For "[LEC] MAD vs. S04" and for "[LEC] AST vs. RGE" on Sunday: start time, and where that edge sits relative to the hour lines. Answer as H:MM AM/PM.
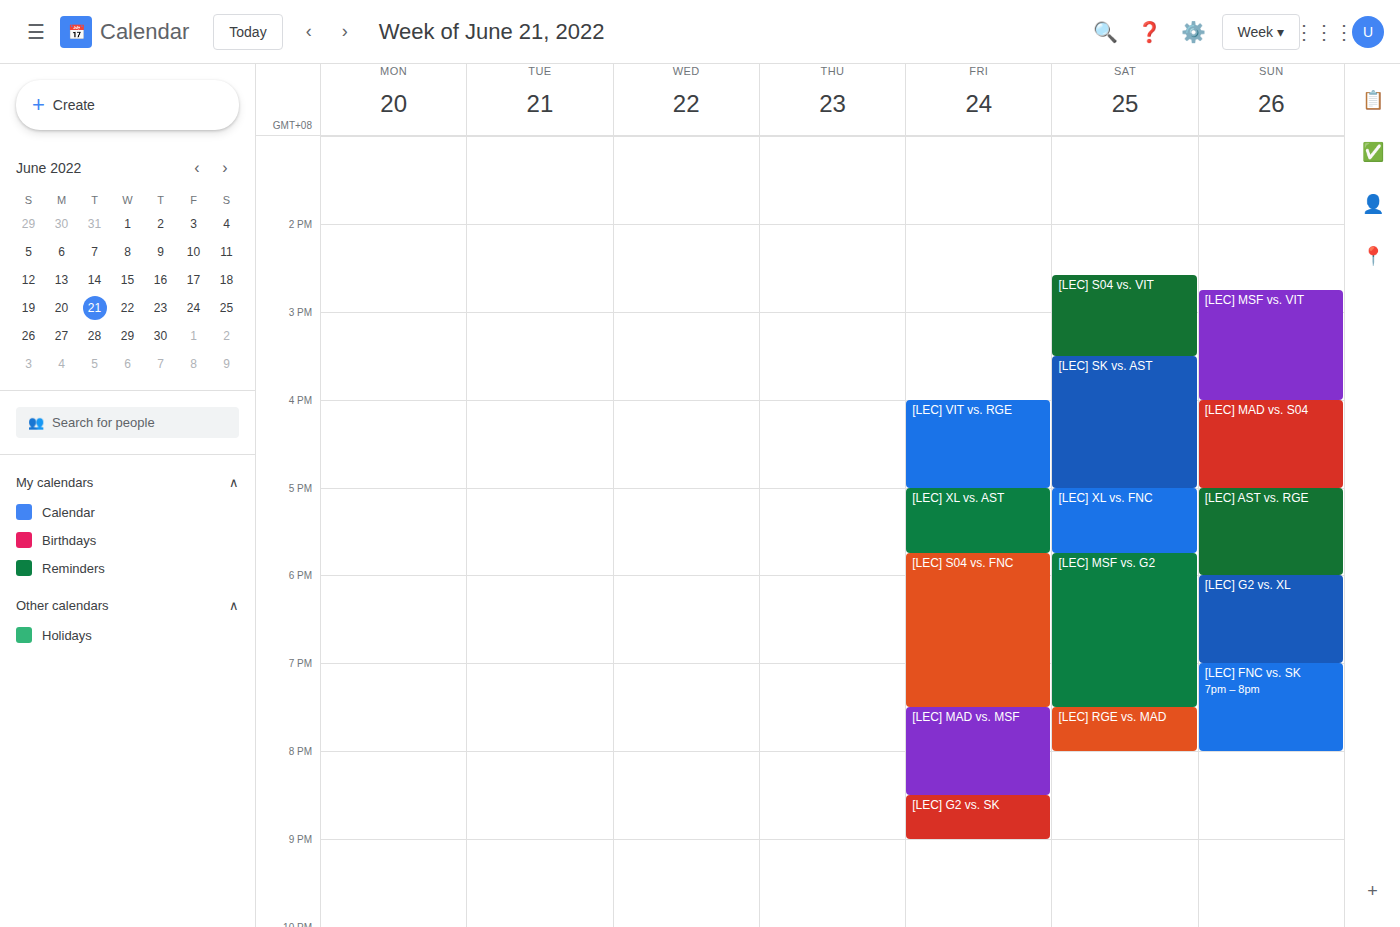
"[LEC] MAD vs. S04": 4:00 PM, exactly on the 4 PM line. "[LEC] AST vs. RGE": 5:00 PM, exactly on the 5 PM line.